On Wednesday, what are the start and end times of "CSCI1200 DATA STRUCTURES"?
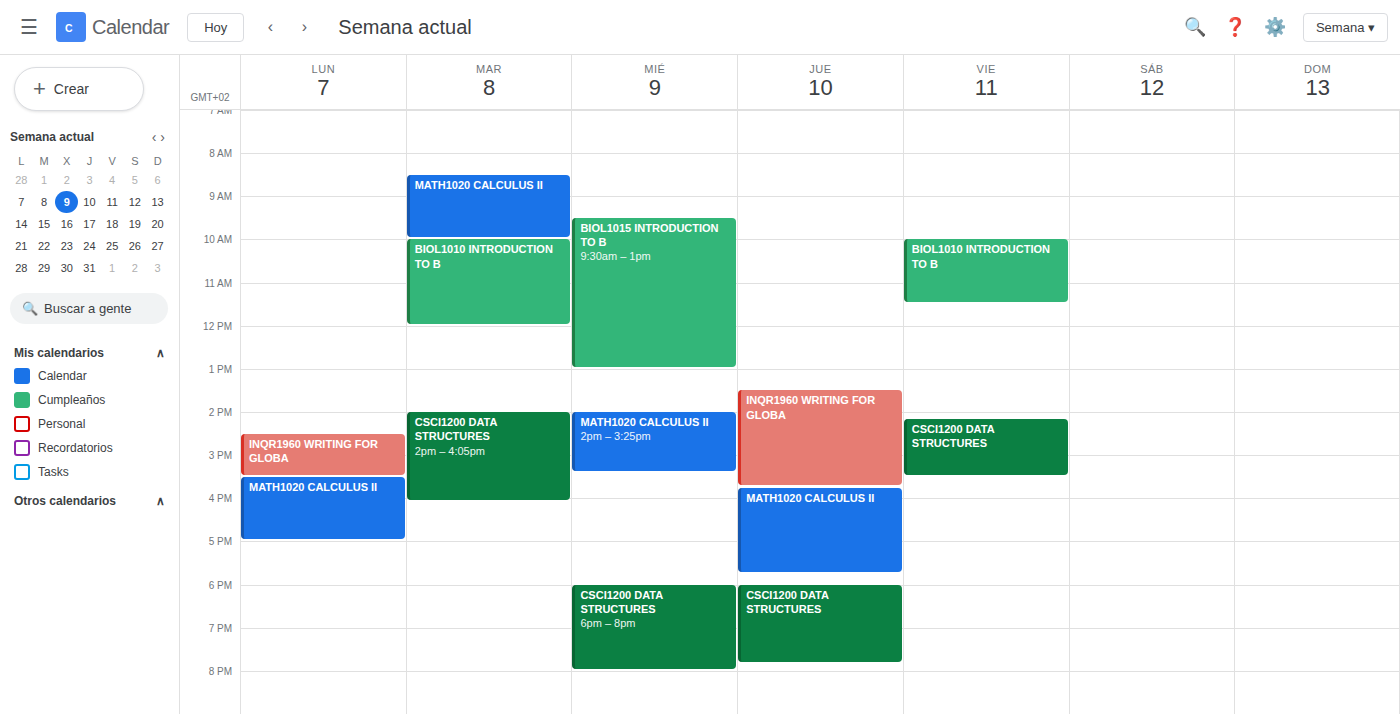
6:00 PM to 8:00 PM